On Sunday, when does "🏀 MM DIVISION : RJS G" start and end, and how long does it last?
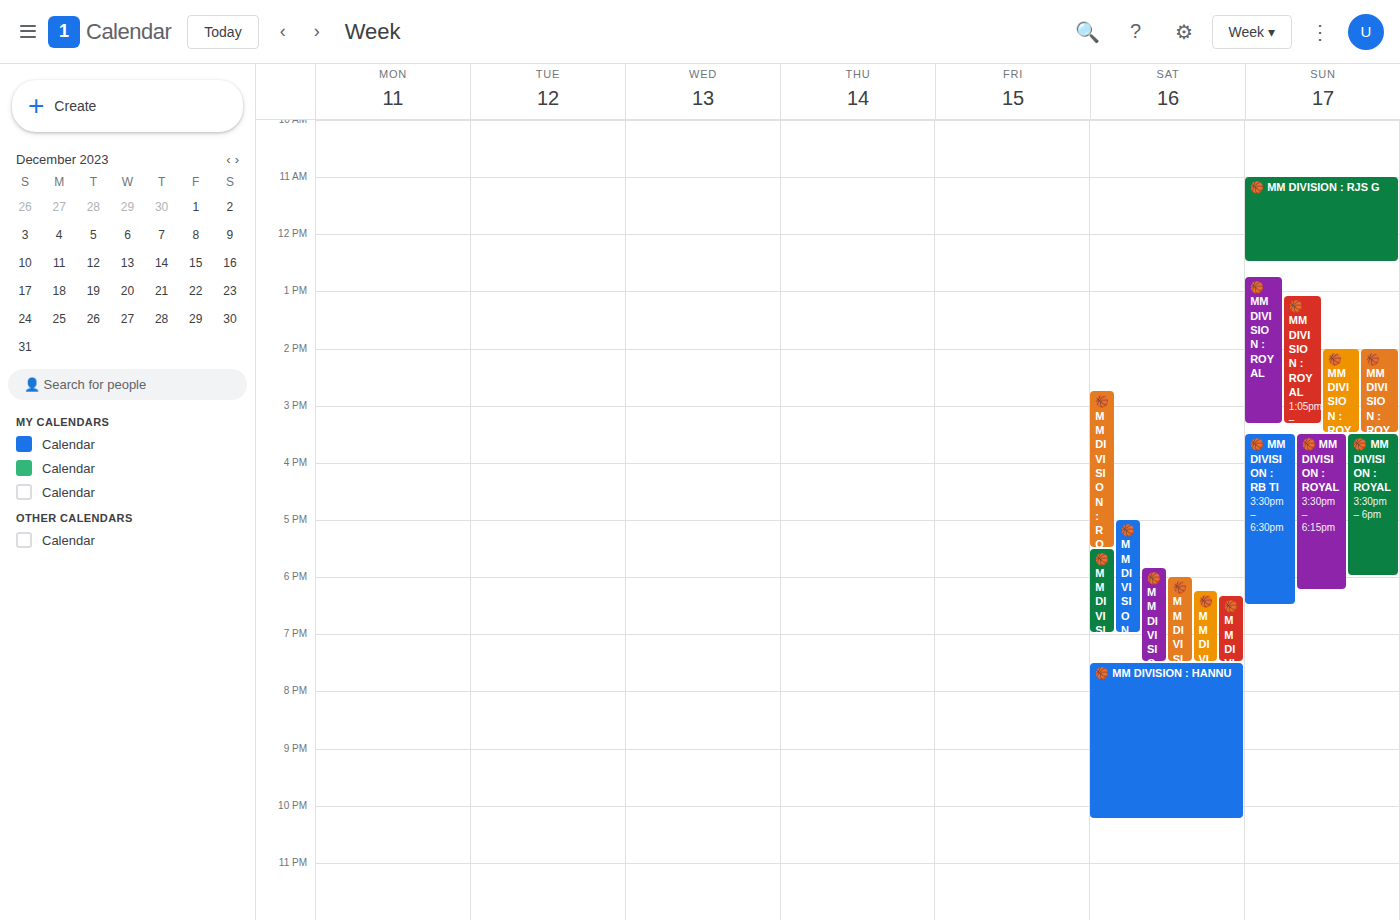
11:00 AM to 12:30 PM, 1 hour 30 minutes